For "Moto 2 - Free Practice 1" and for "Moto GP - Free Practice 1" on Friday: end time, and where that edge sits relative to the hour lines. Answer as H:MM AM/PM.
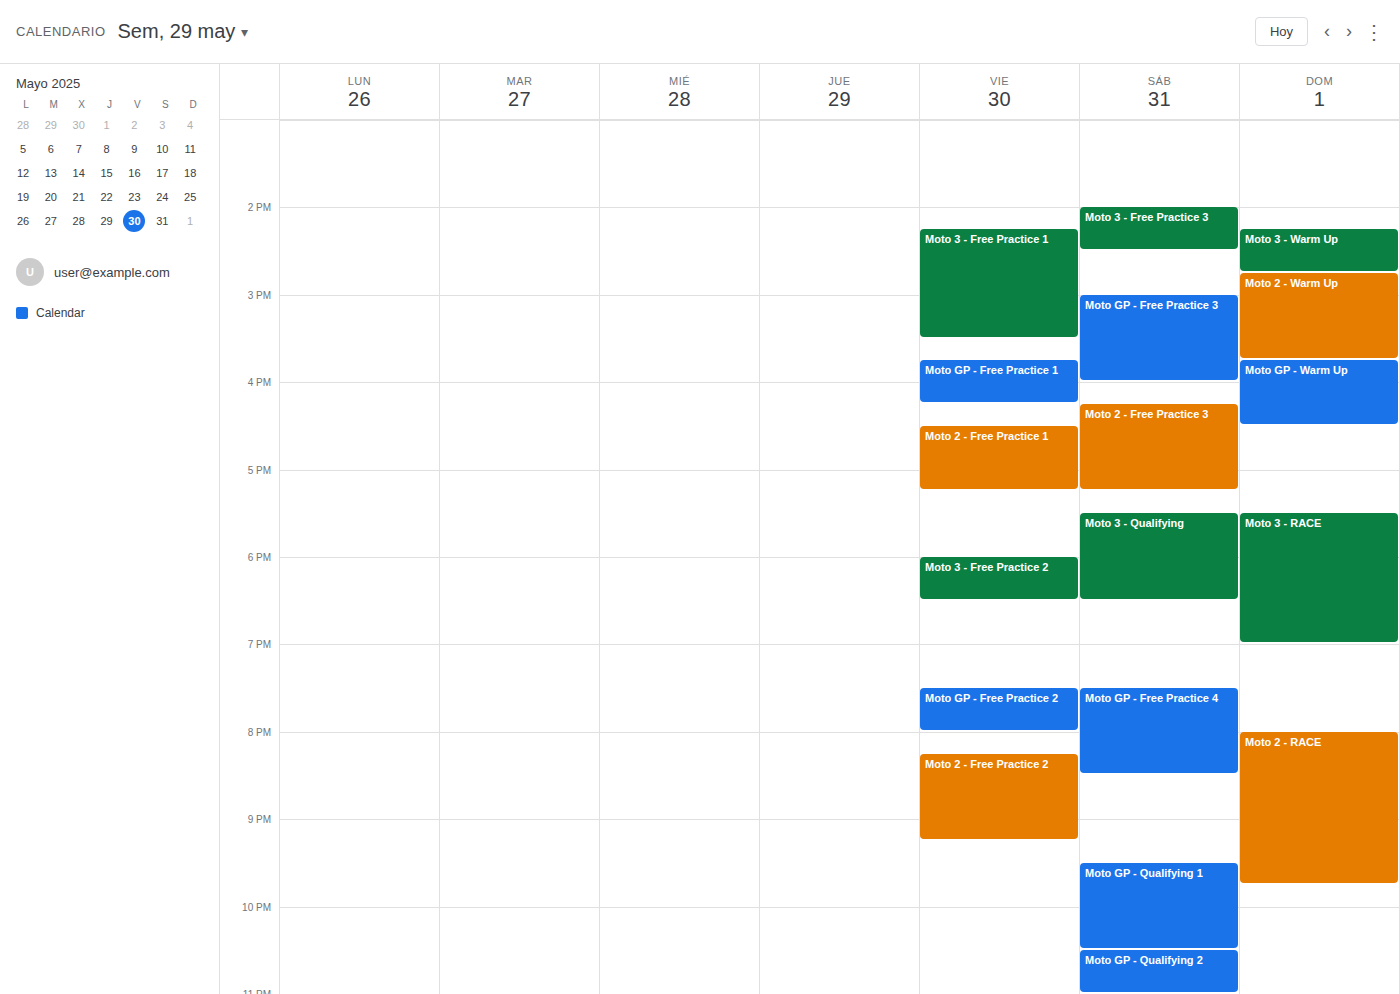
"Moto 2 - Free Practice 1": 5:15 PM, neither: a quarter of the way from the 5 PM line to the 6 PM line. "Moto GP - Free Practice 1": 4:15 PM, neither: a quarter of the way from the 4 PM line to the 5 PM line.